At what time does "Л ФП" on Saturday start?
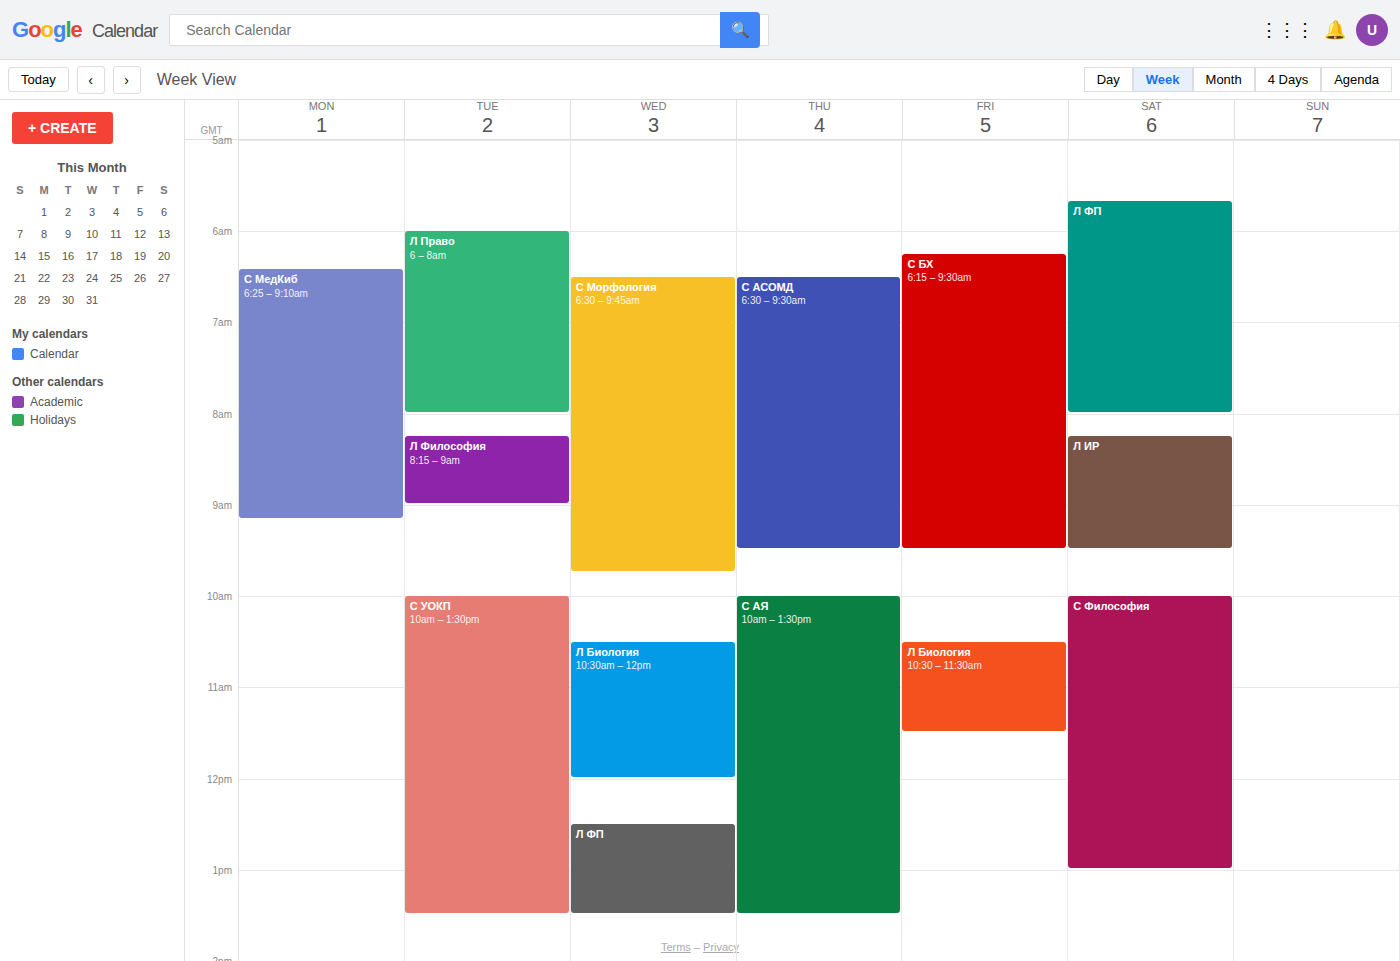
5:40 AM